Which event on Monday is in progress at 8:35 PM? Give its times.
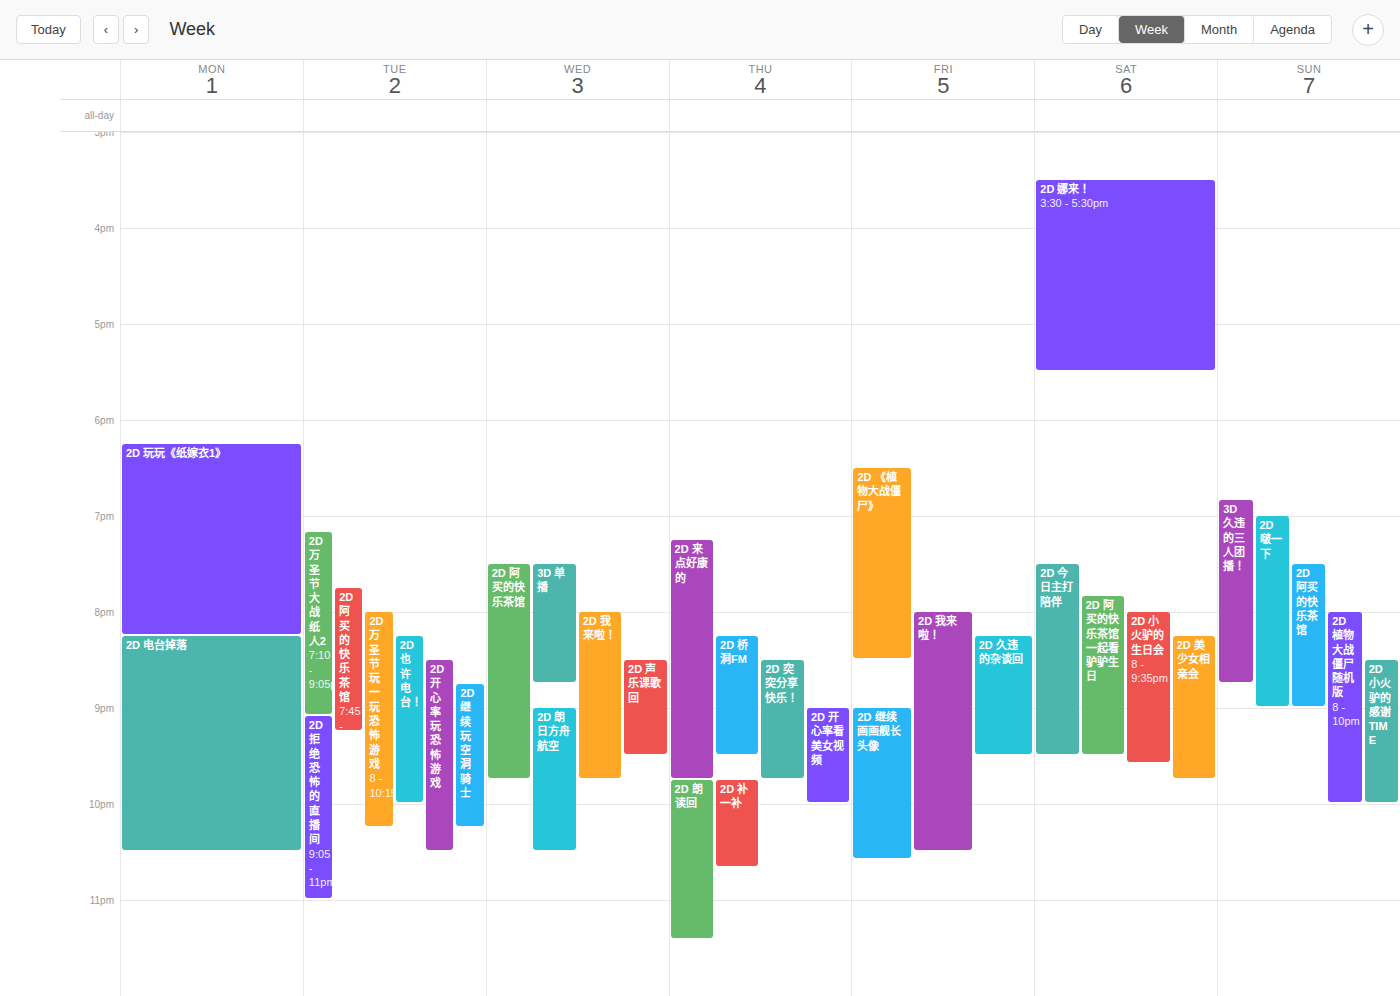
"2D 电台掉落", 8:15 PM to 10:30 PM